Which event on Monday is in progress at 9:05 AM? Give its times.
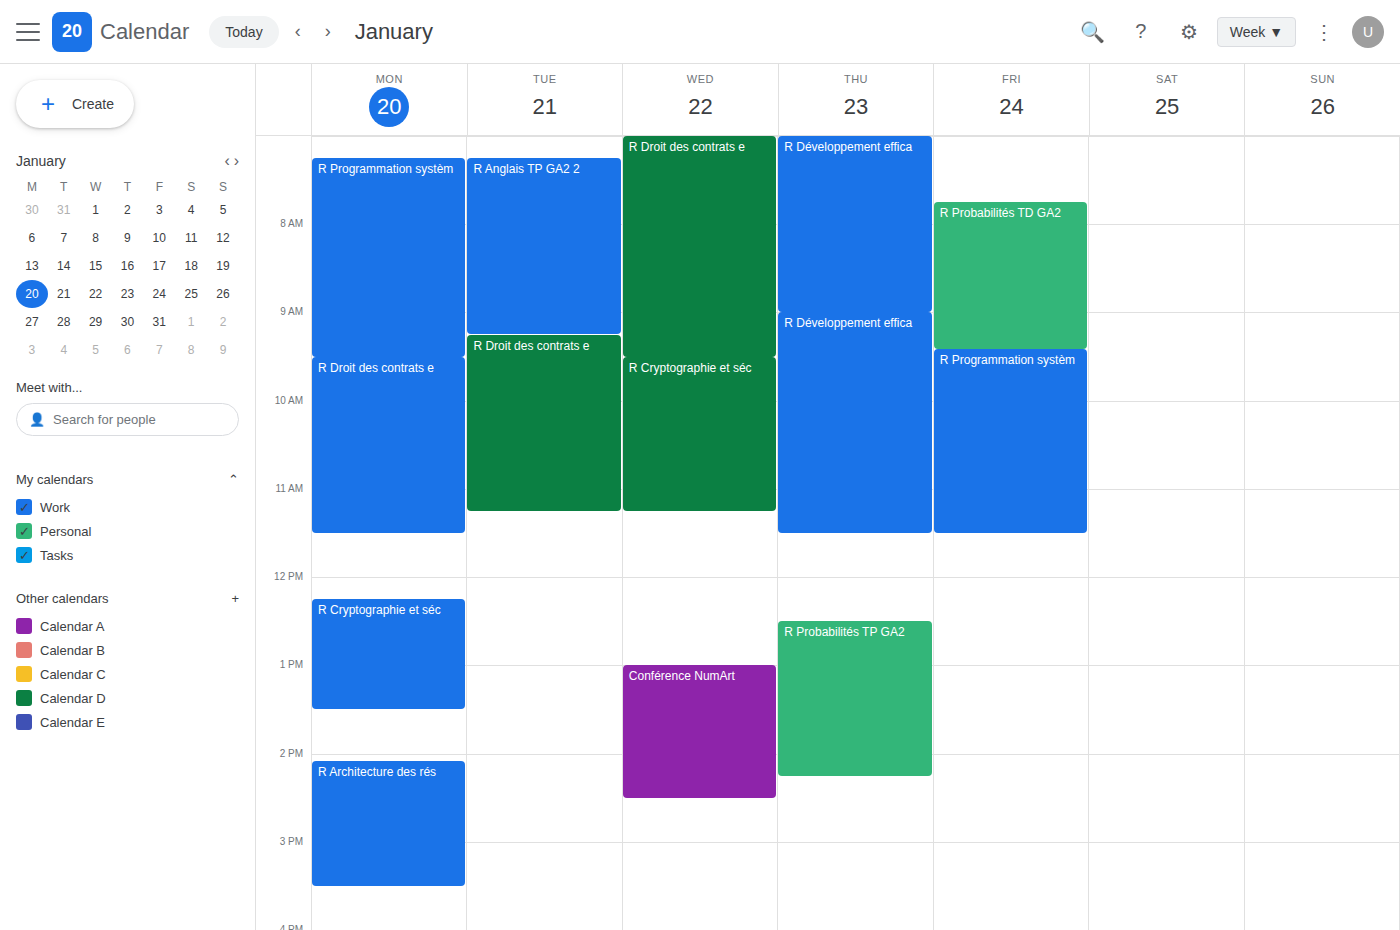
"R Programmation systèm", 7:15 AM to 9:30 AM